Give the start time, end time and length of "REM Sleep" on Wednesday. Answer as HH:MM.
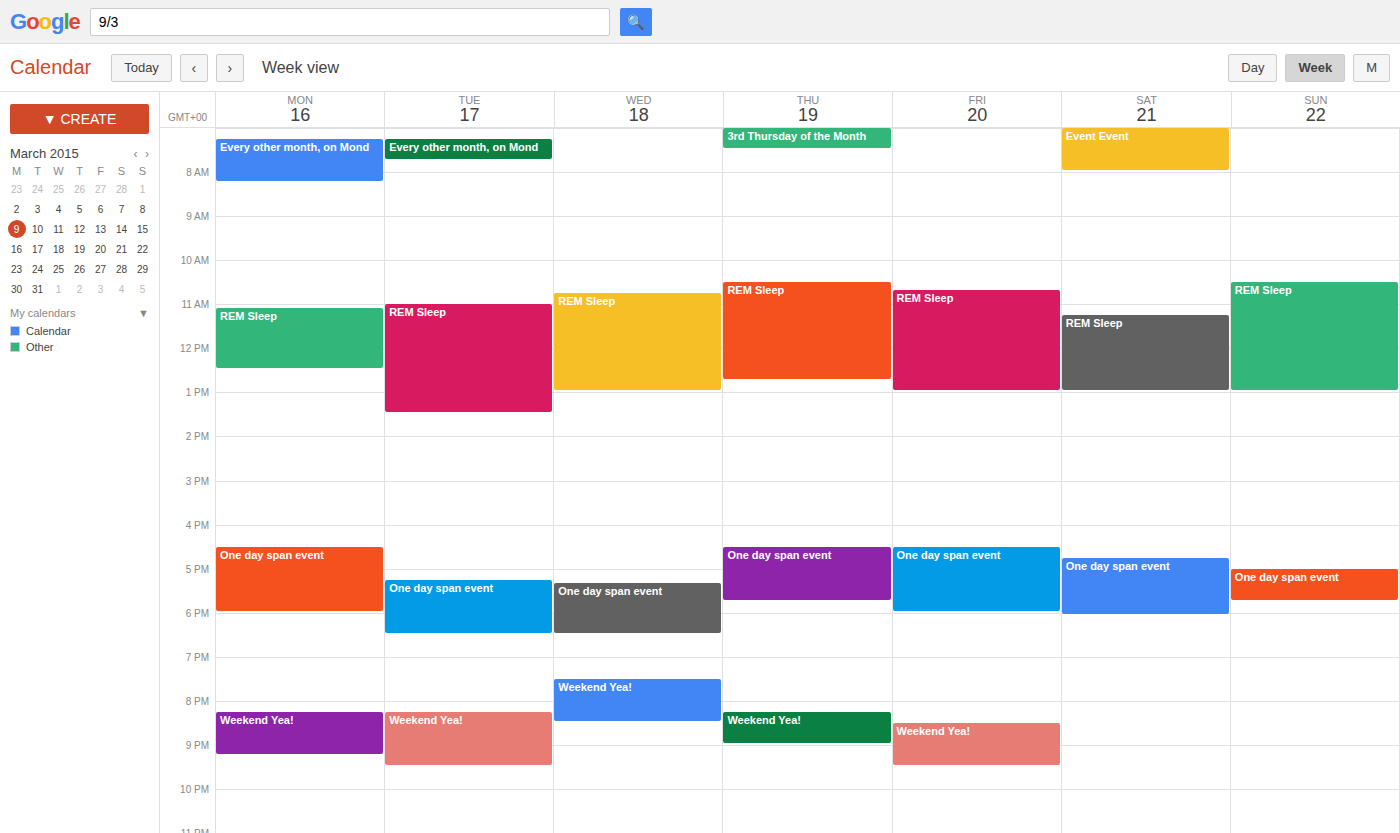
10:45 to 13:00, 2 hours 15 minutes